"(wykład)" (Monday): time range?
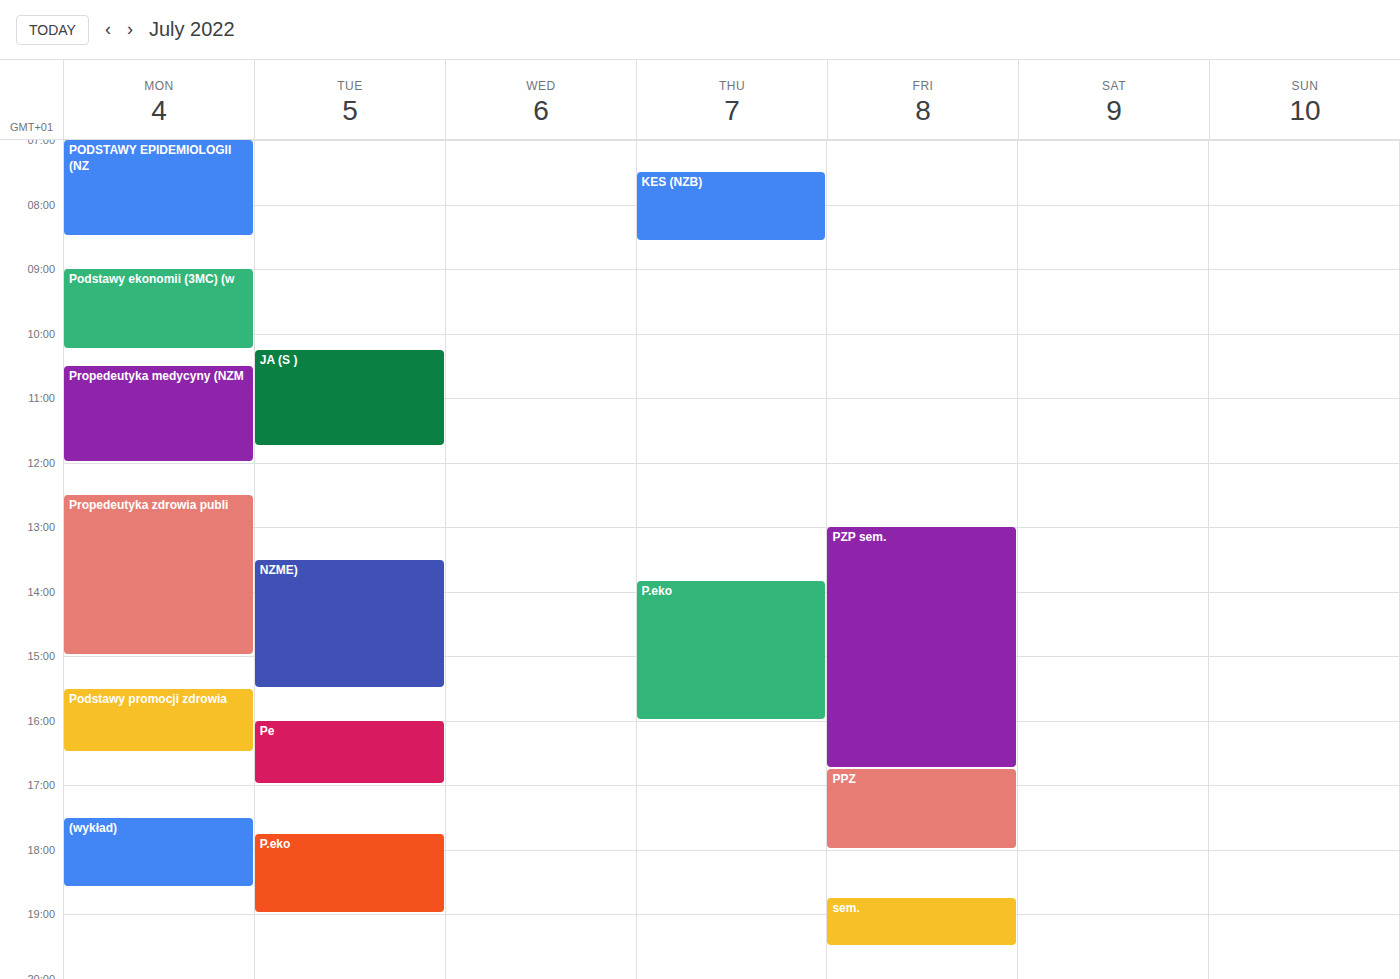
5:30 PM to 6:35 PM